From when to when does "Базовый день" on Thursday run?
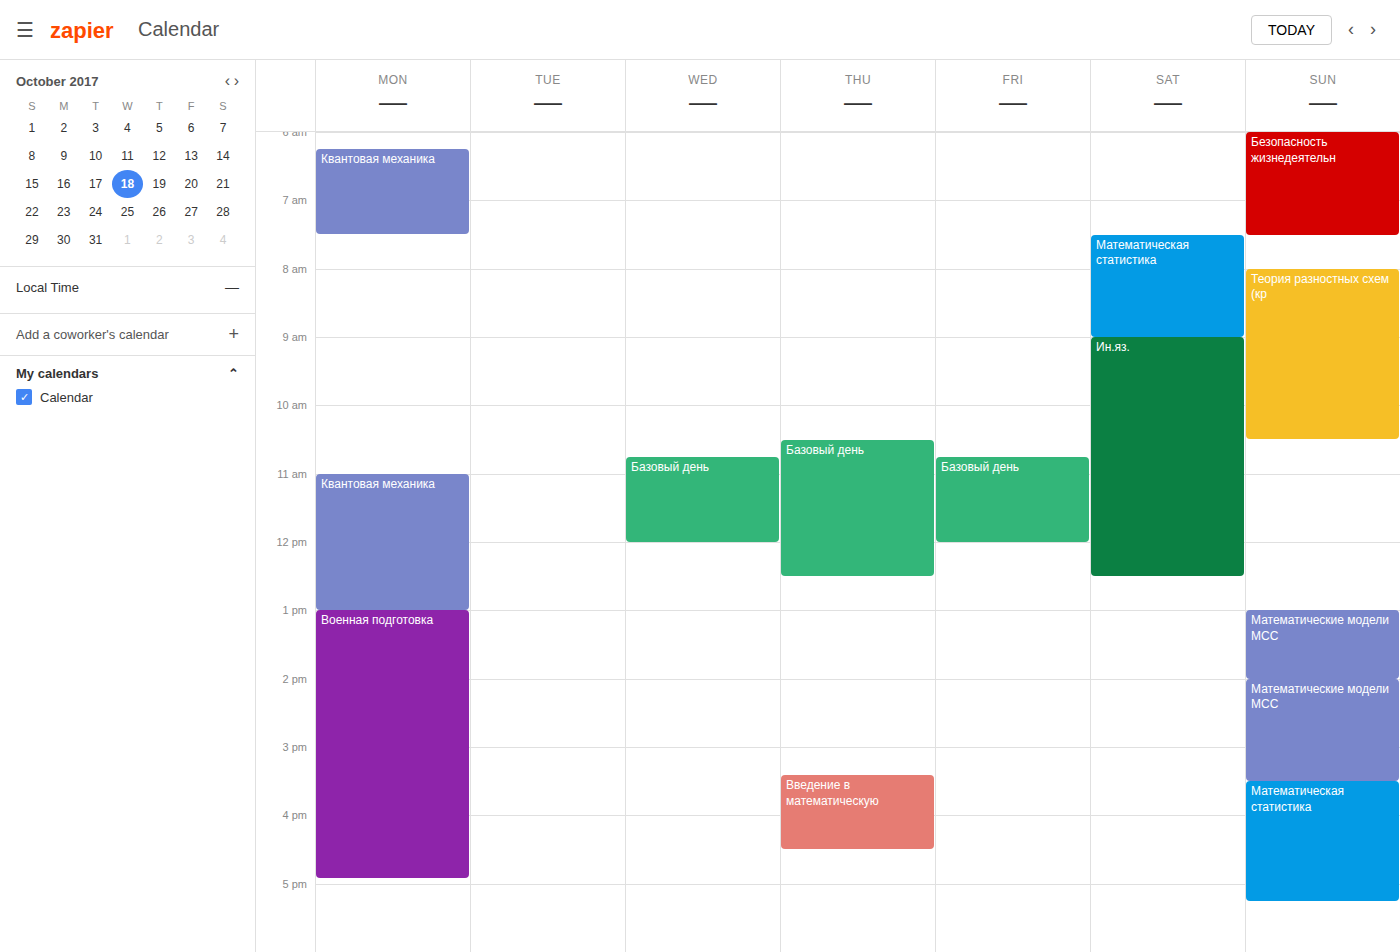
10:30 AM to 12:30 PM